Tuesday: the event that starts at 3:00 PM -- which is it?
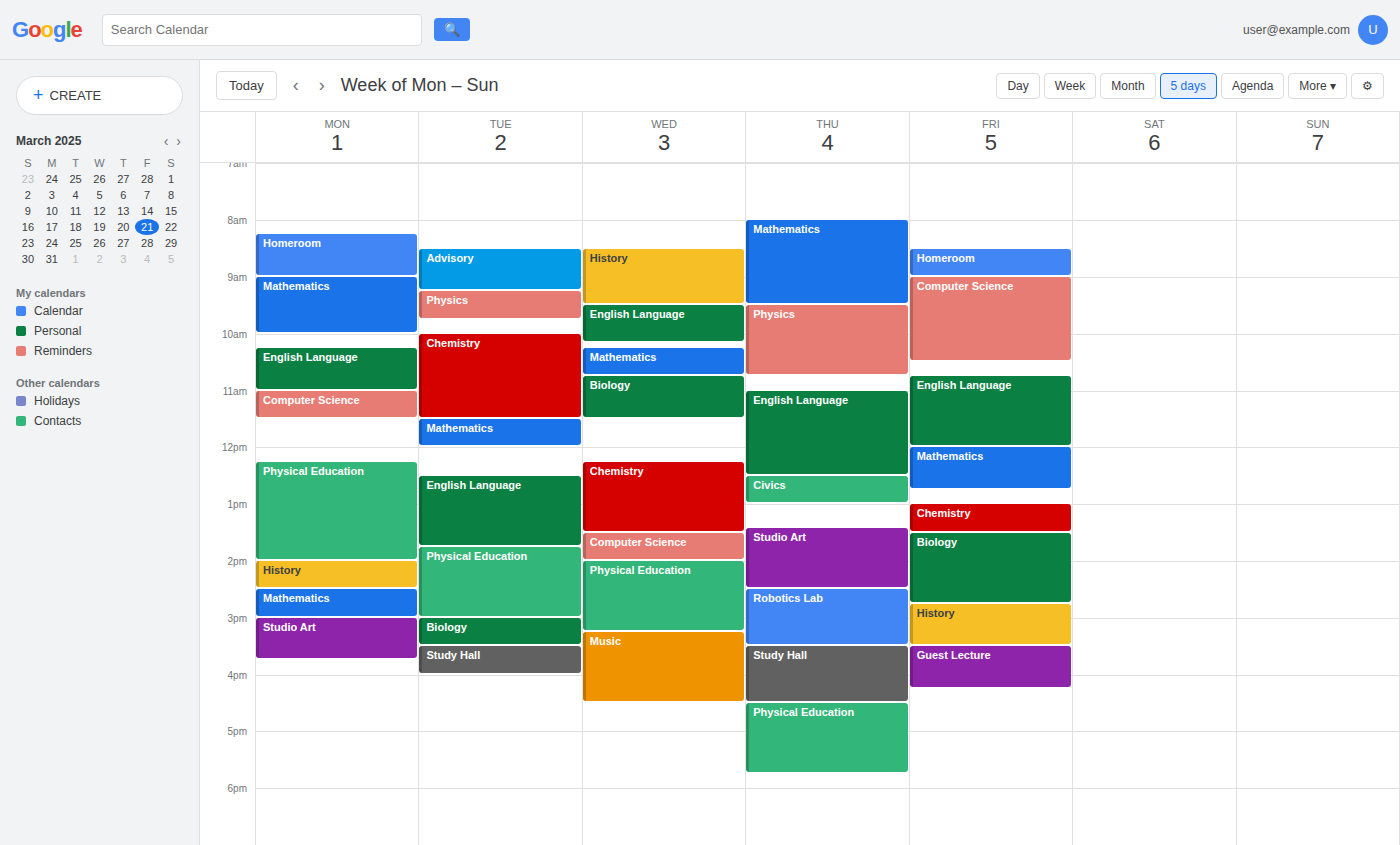
"Biology"